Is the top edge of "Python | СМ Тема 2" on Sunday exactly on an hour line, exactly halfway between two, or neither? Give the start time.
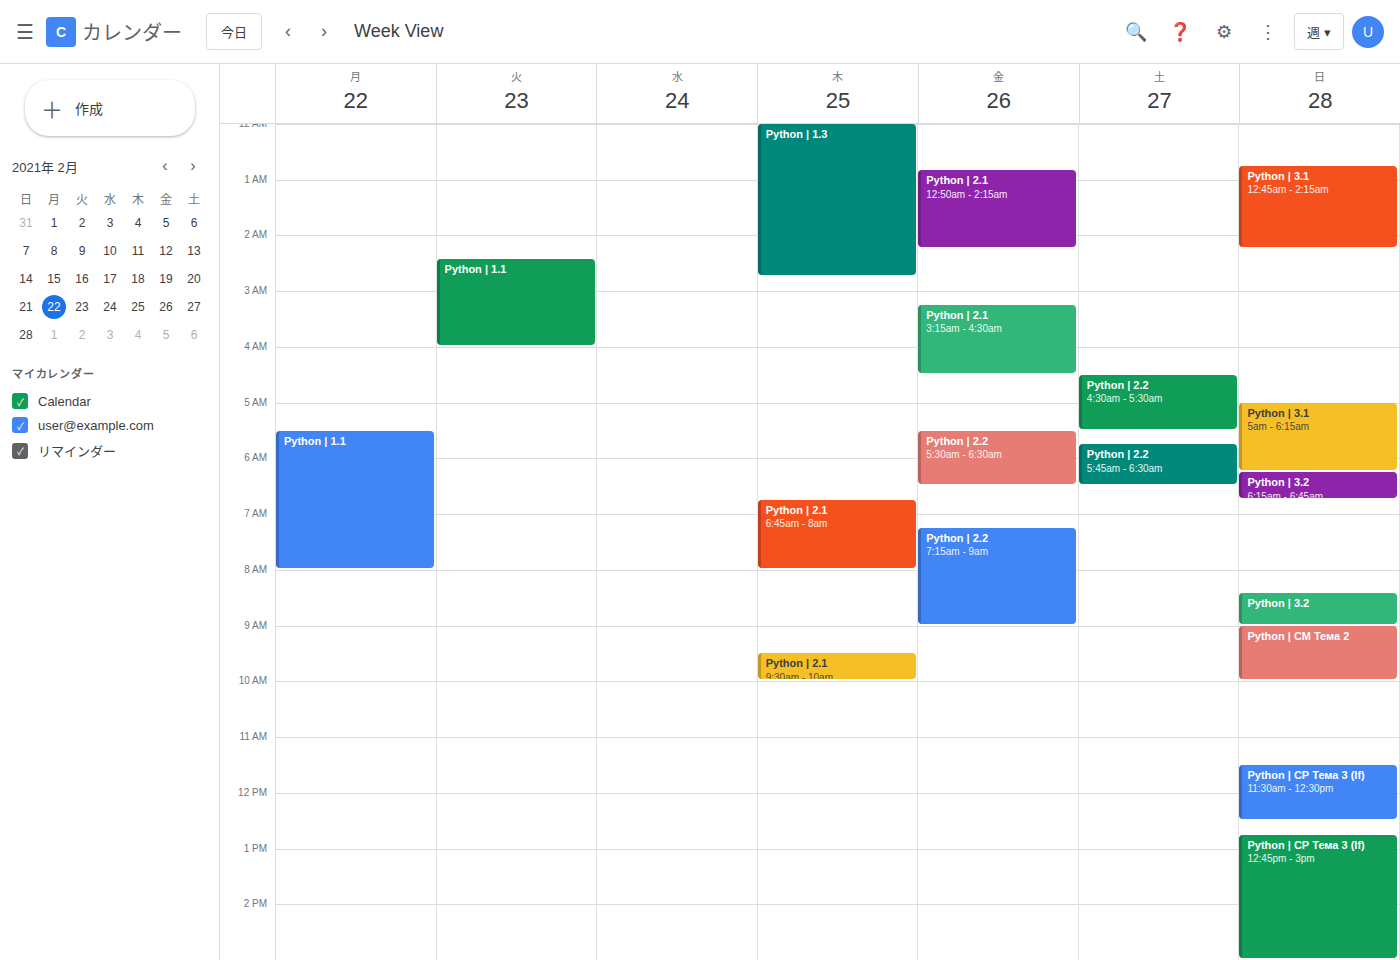
9:00 AM -- exactly on the 9 AM line.